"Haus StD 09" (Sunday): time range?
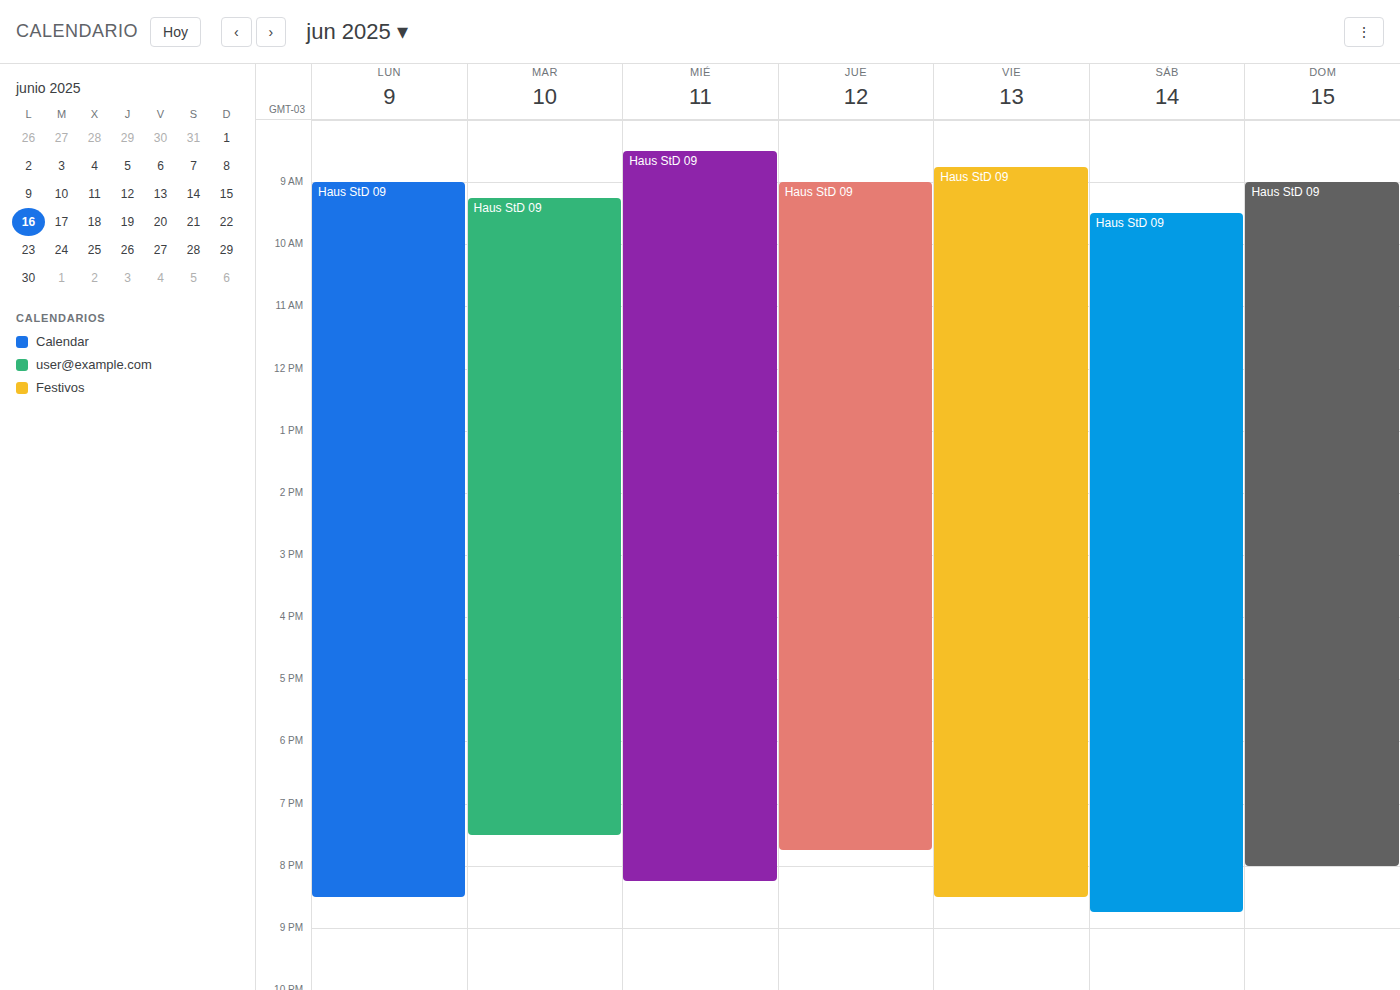
9:00 AM to 8:00 PM